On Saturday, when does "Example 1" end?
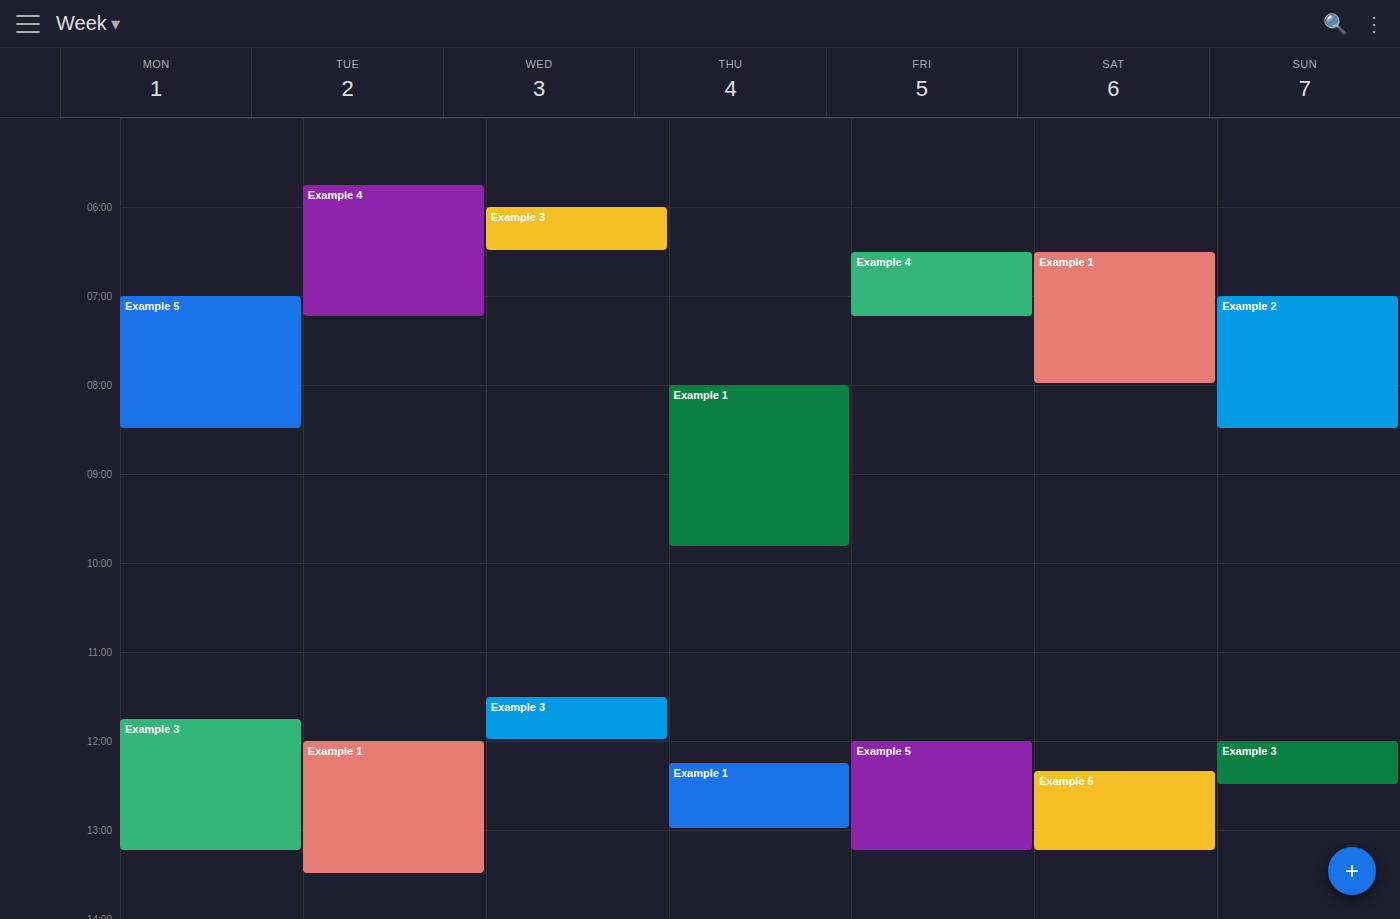
8:00 AM